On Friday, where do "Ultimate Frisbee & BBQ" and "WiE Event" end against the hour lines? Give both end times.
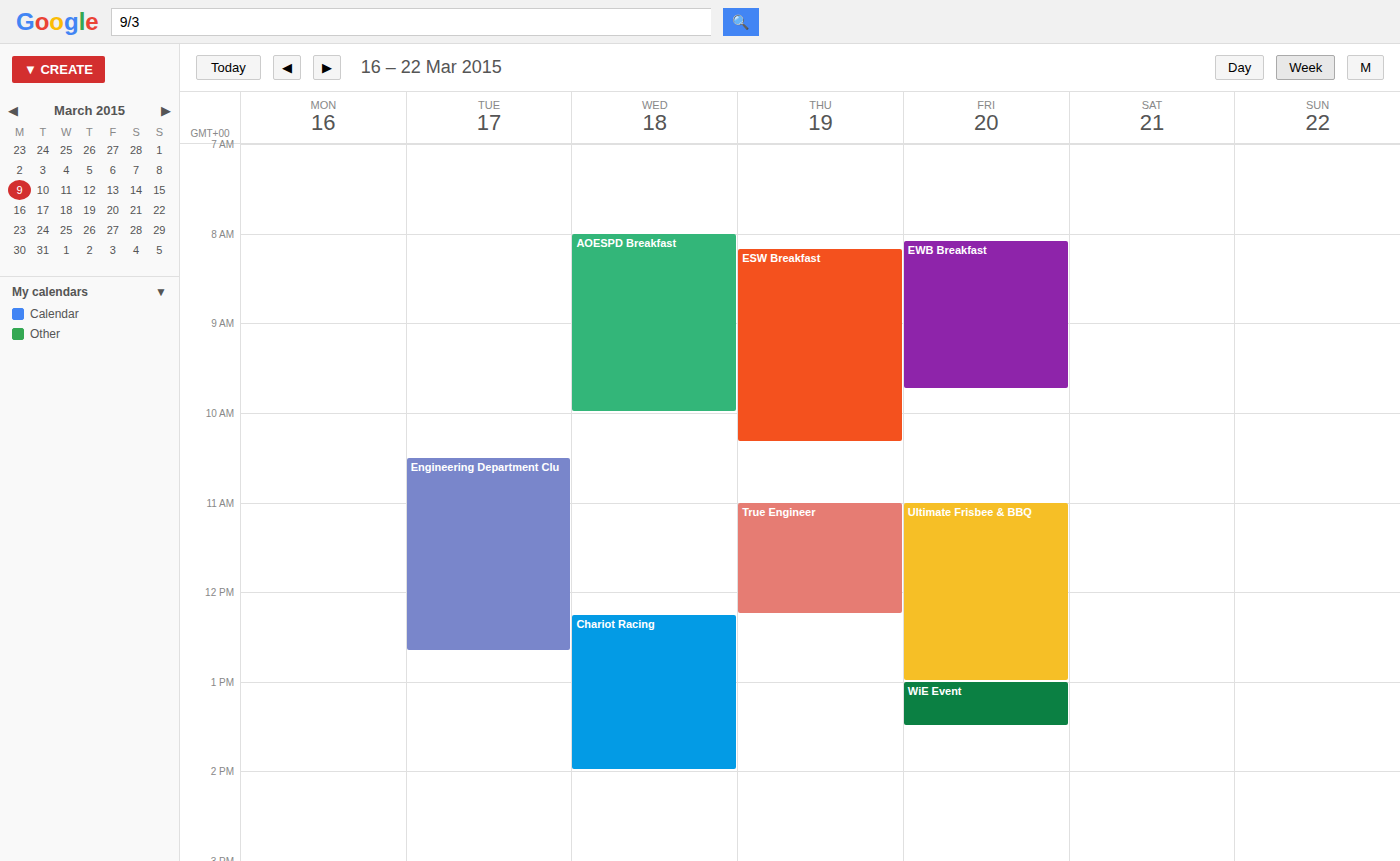
"Ultimate Frisbee & BBQ": 1:00 PM, exactly on the 1 PM line. "WiE Event": 1:30 PM, halfway between the 1 PM and 2 PM lines.